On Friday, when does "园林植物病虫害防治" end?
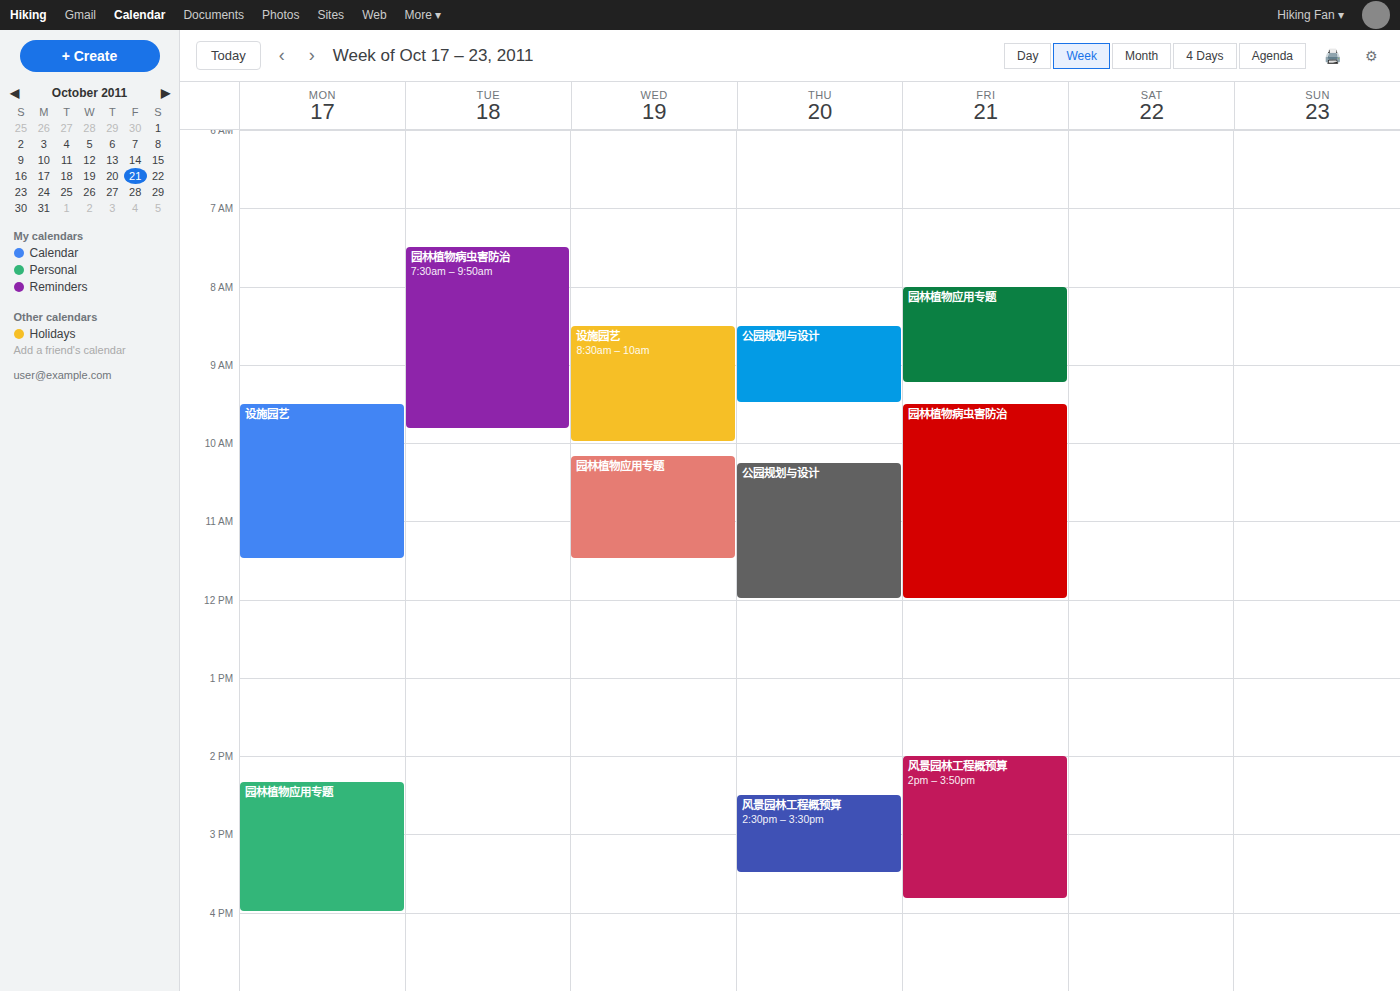
12:00 PM